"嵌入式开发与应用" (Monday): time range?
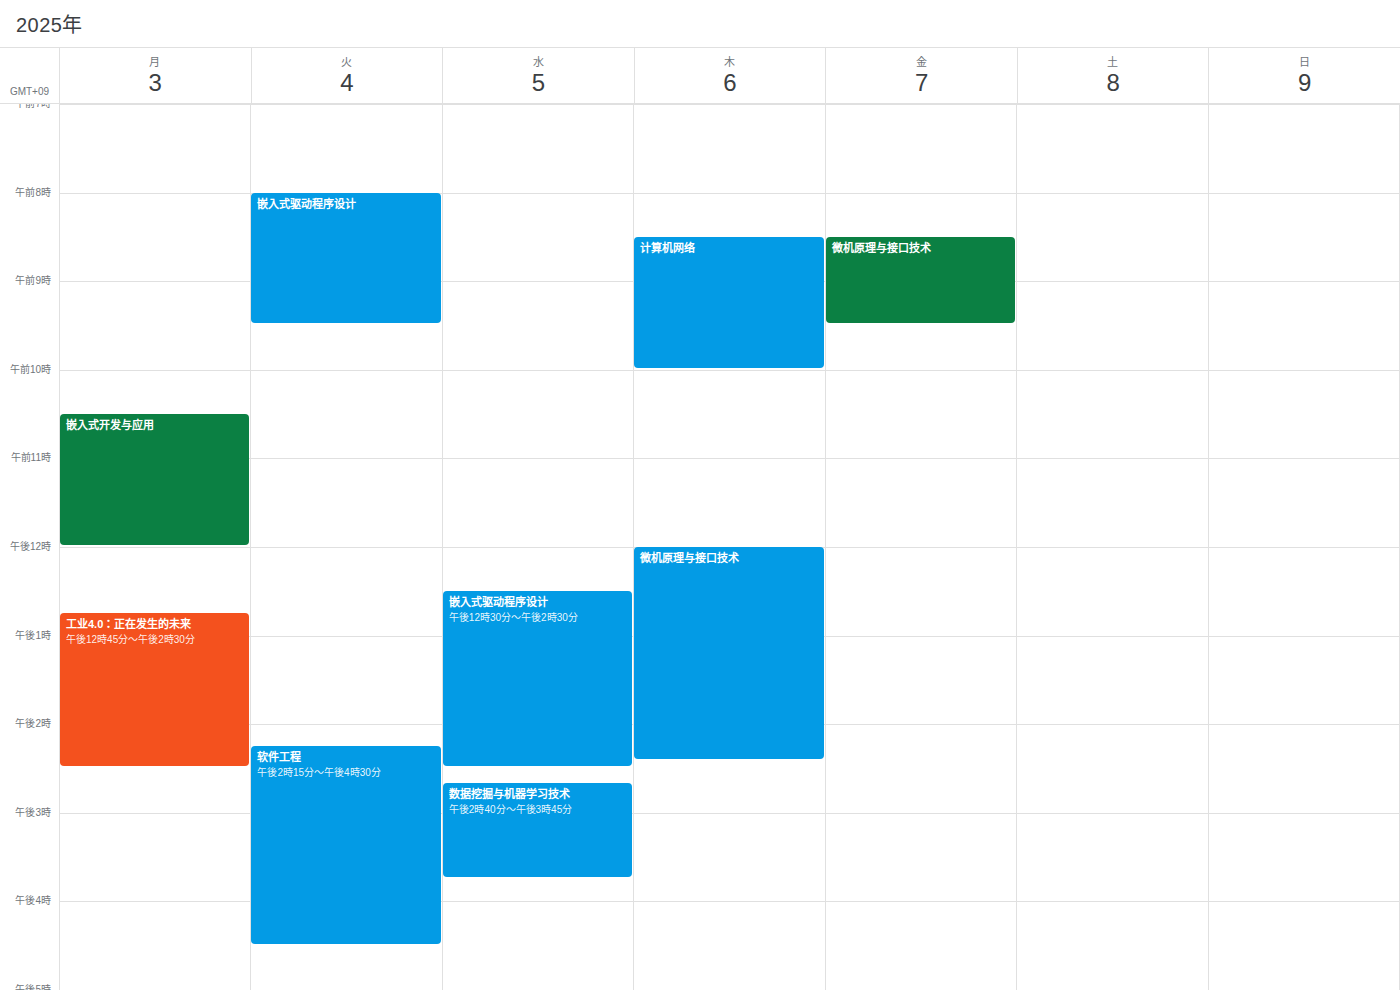
10:30 AM to 12:00 PM